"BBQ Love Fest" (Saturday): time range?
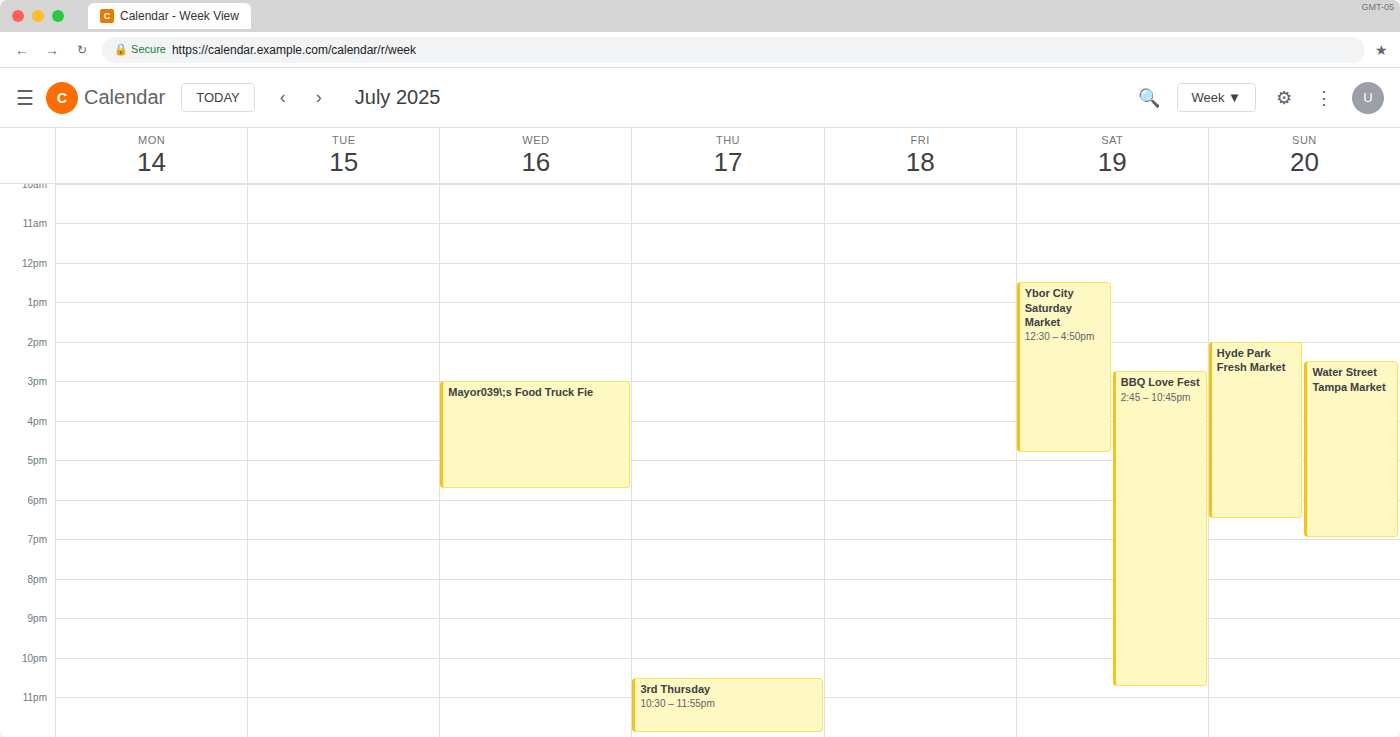
2:45 PM to 10:45 PM